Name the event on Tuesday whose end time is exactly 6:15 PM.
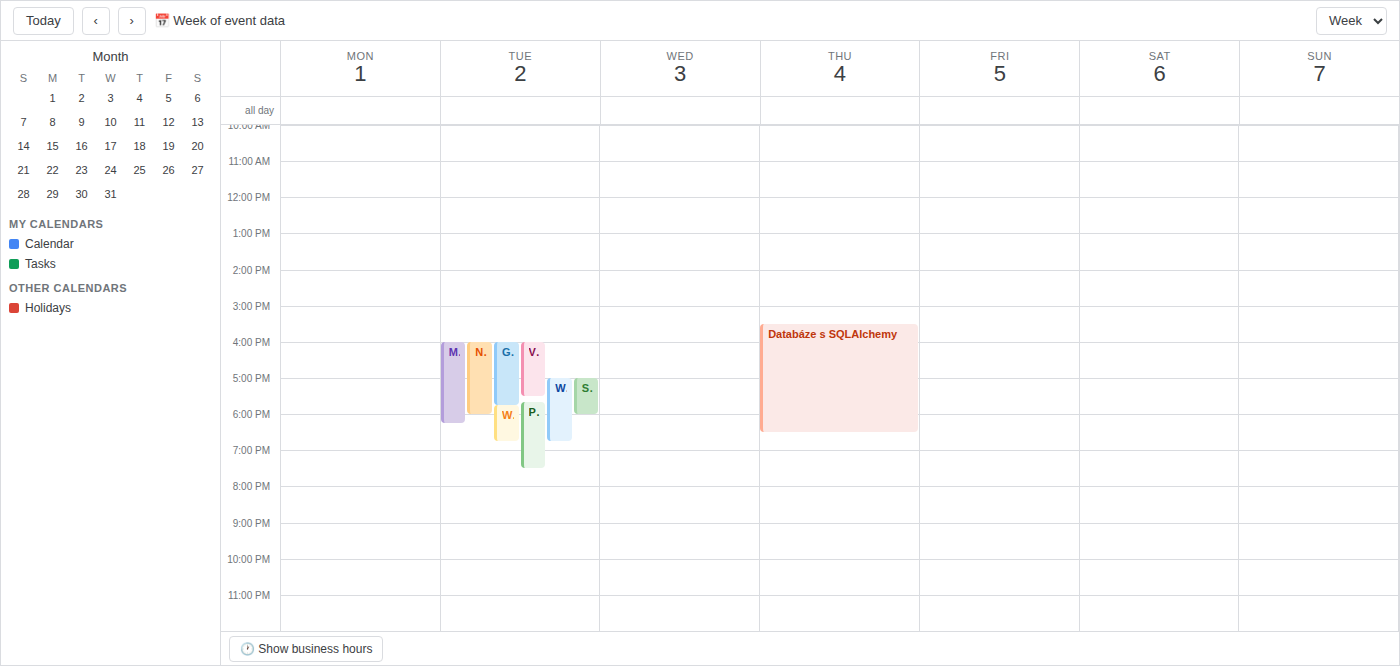
"Moduly"